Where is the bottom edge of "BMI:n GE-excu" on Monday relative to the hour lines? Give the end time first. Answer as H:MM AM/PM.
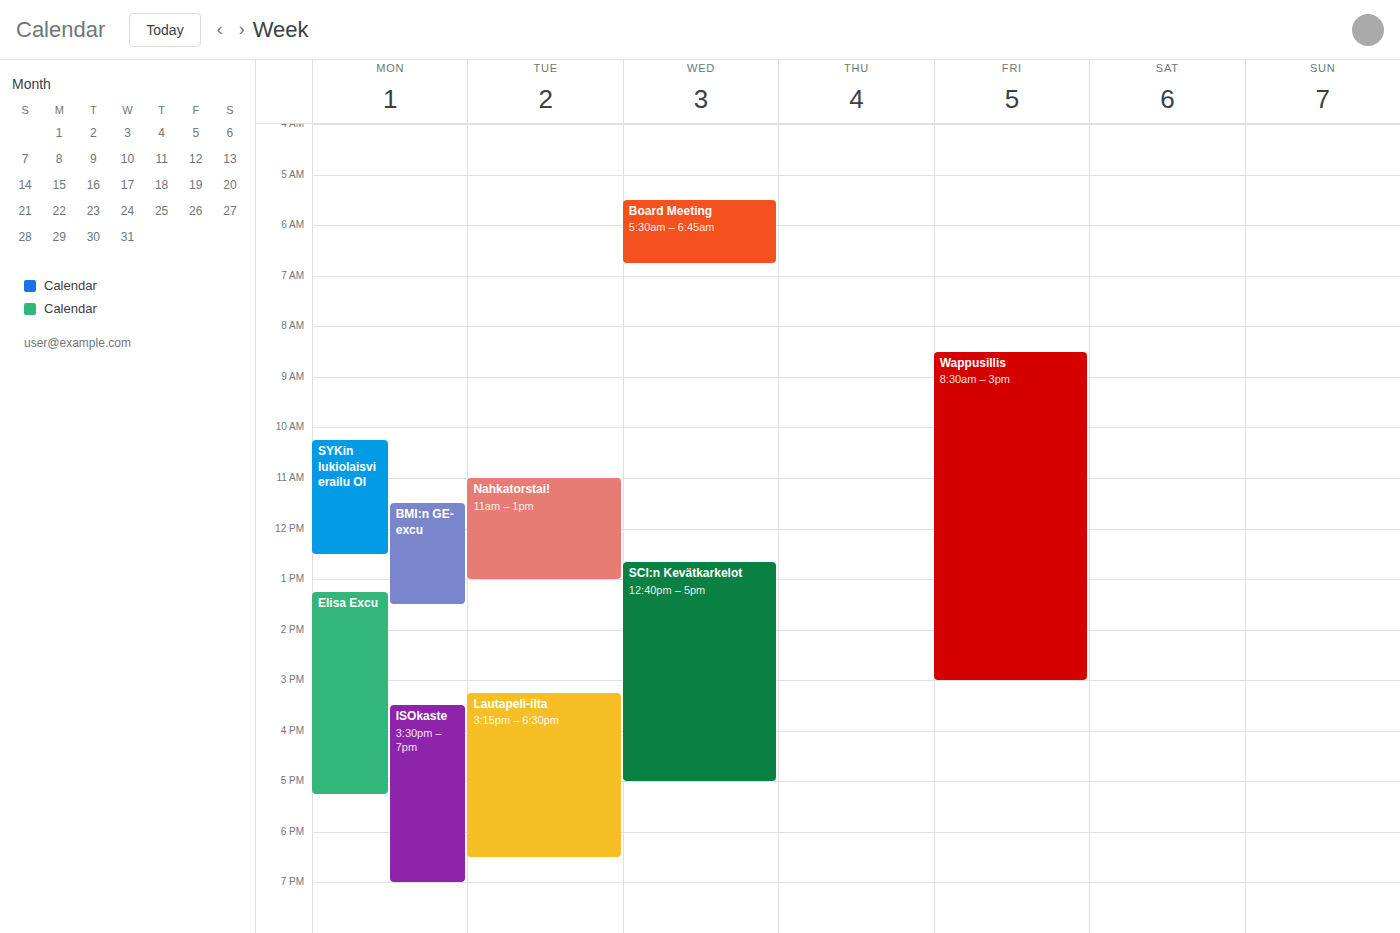
1:30 PM -- halfway between the 1 PM and 2 PM lines.